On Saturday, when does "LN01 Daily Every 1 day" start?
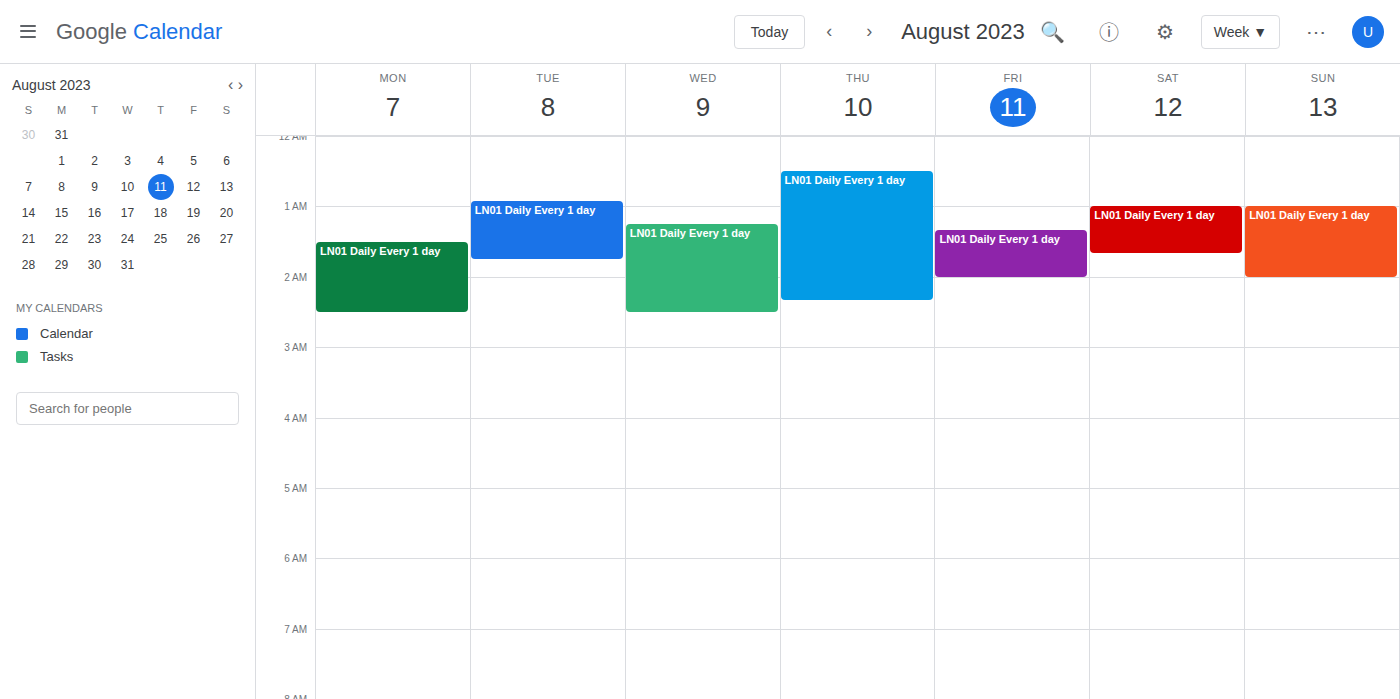
1:00 AM